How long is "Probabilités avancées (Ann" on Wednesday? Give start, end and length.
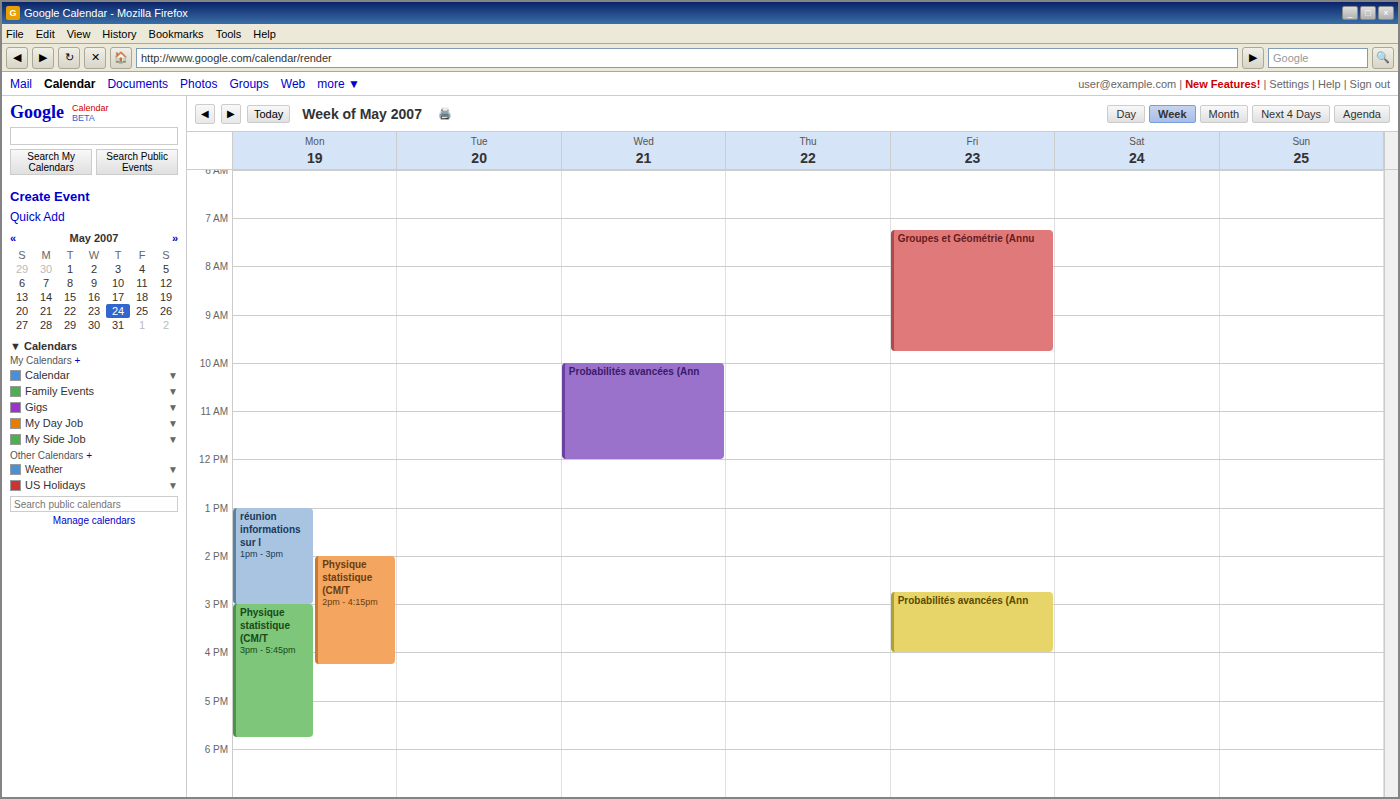
10:00 AM to 12:00 PM, 2 hours